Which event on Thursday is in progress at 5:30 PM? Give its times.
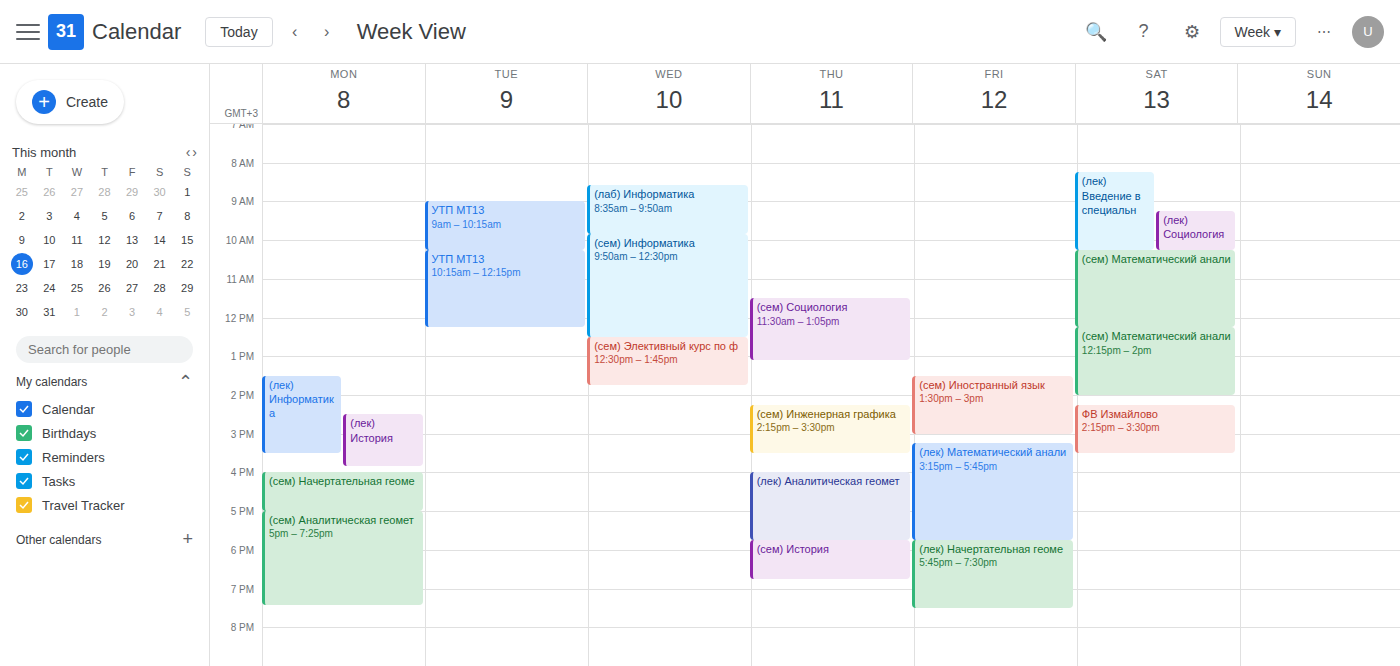
"(лек) Аналитическая геомет", 4:00 PM to 5:45 PM